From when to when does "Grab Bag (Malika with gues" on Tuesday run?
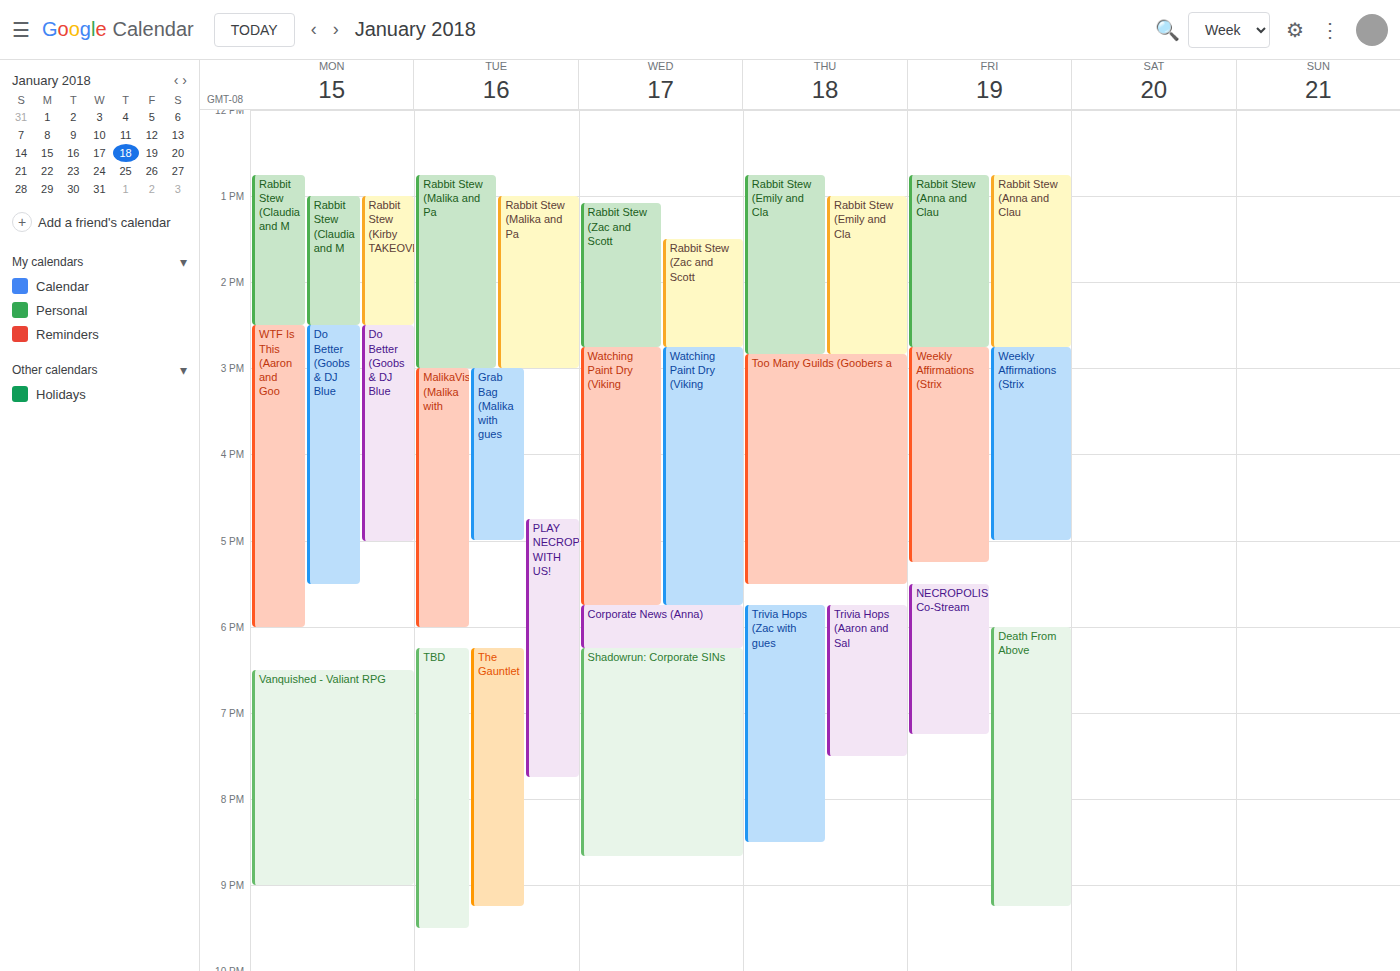
3:00 PM to 5:00 PM